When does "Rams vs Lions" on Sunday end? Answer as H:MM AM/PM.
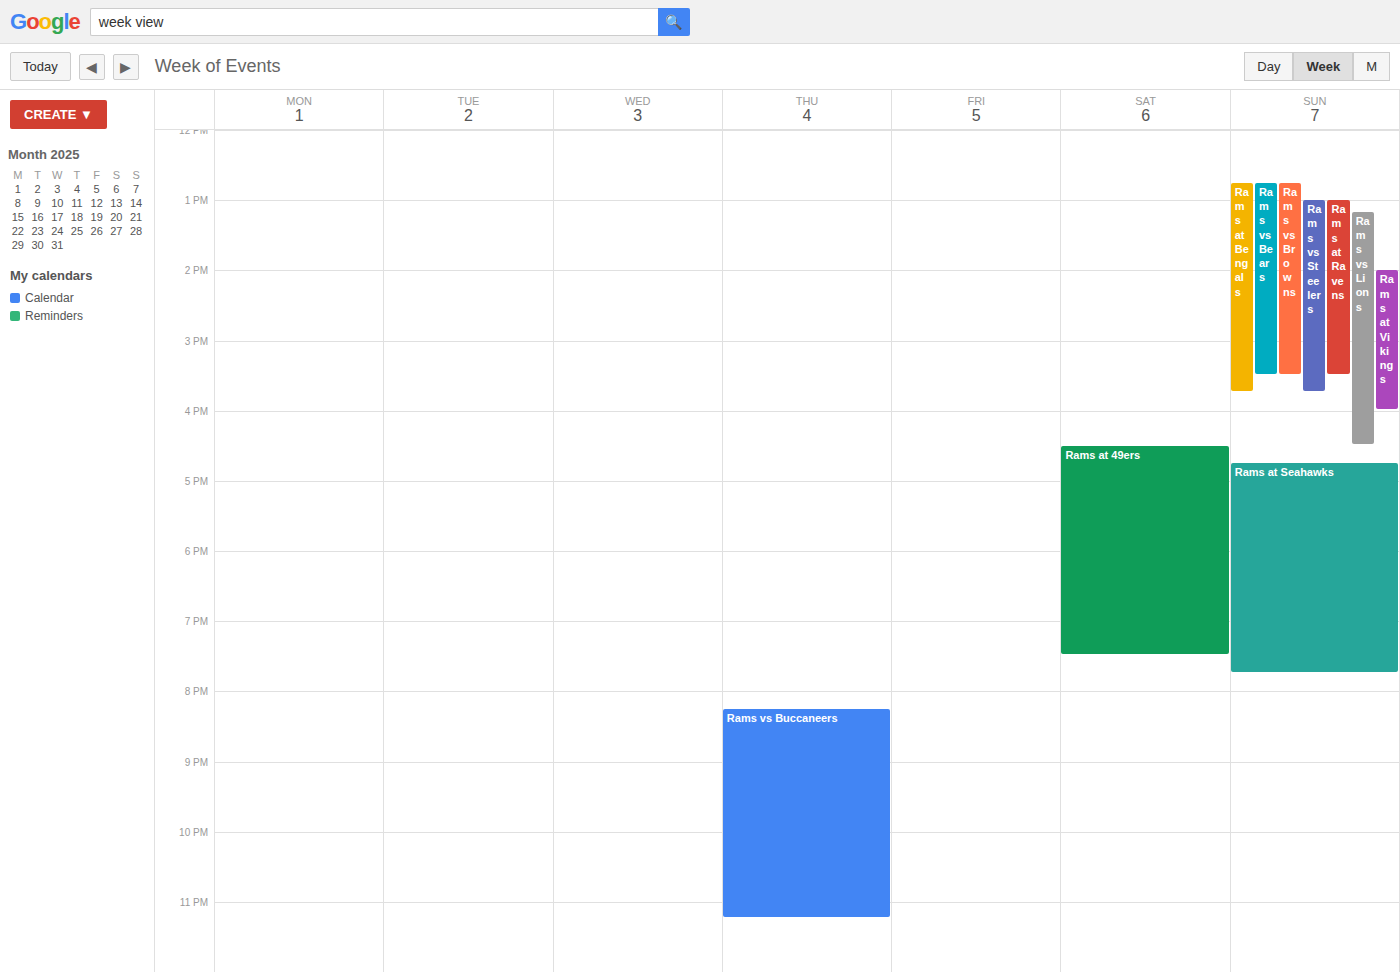
4:30 PM